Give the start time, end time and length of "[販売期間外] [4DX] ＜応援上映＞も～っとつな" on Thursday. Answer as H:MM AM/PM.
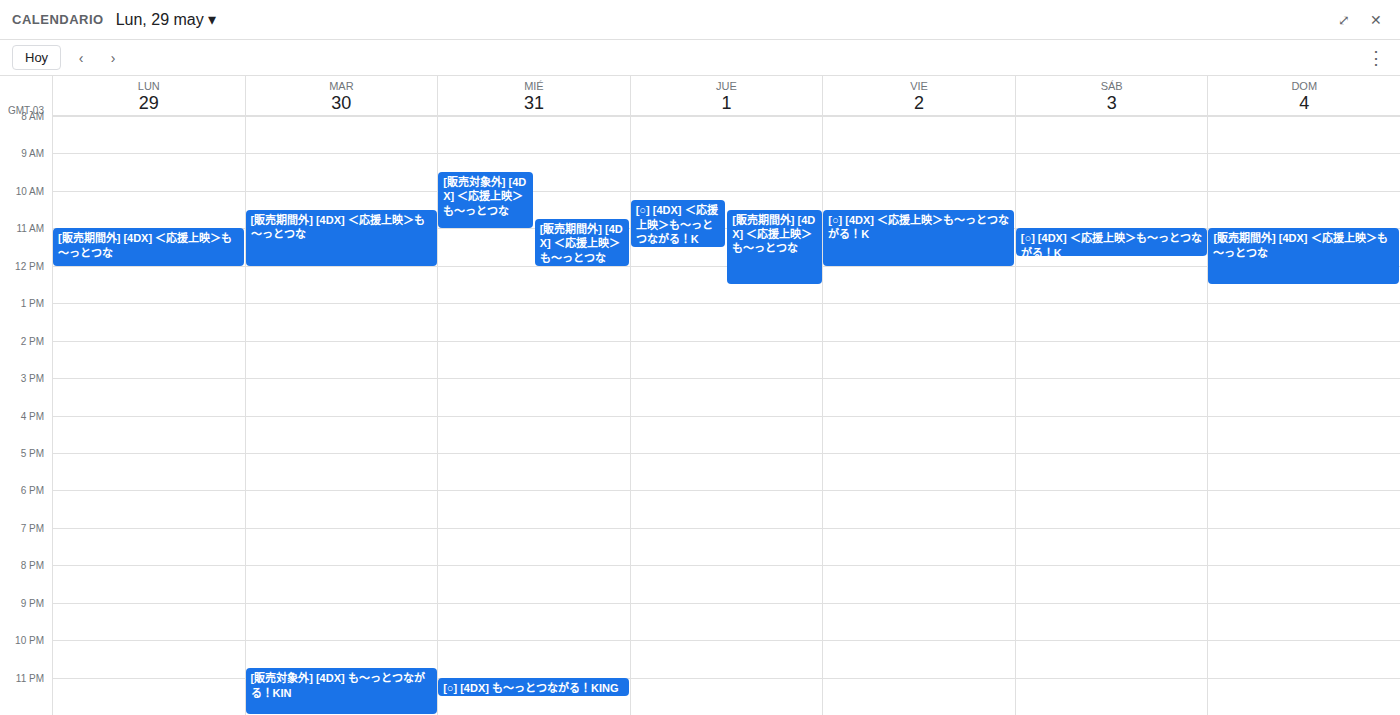
10:30 AM to 12:30 PM, 2 hours